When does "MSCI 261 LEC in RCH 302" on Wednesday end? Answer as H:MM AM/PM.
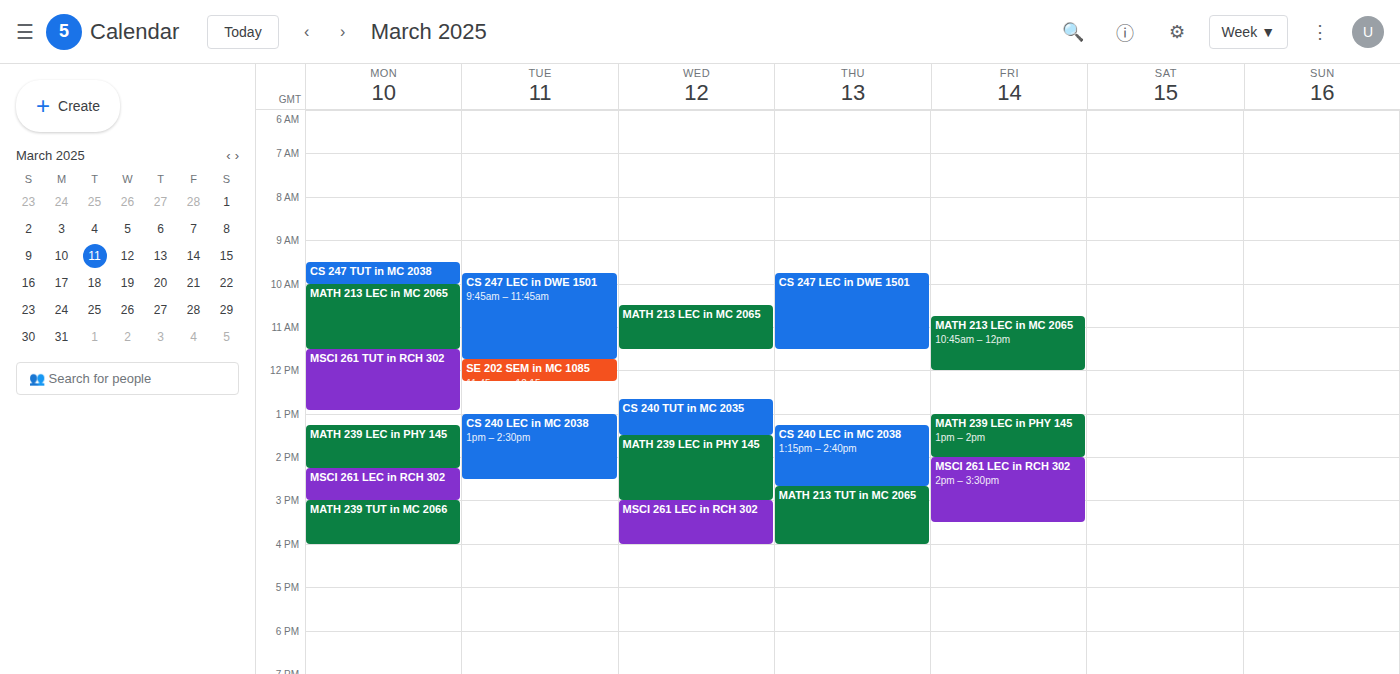
4:00 PM